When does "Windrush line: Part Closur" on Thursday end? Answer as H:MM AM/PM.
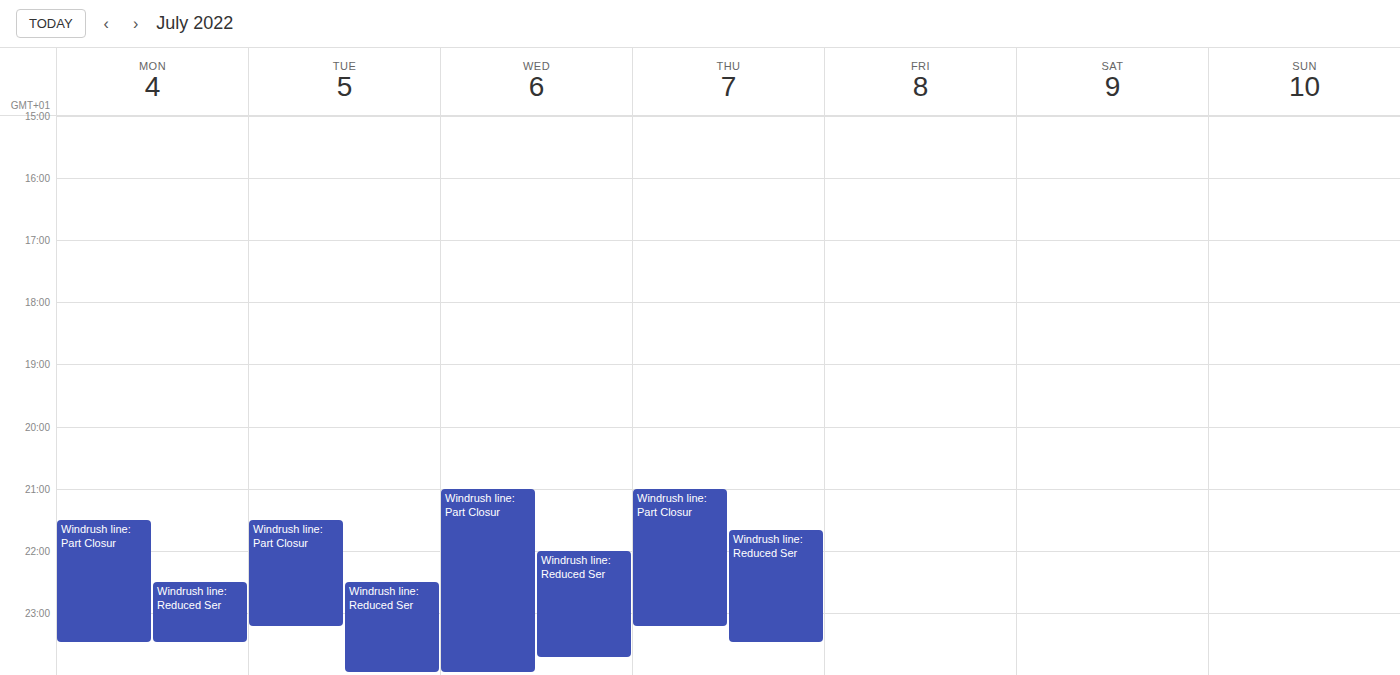
11:15 PM